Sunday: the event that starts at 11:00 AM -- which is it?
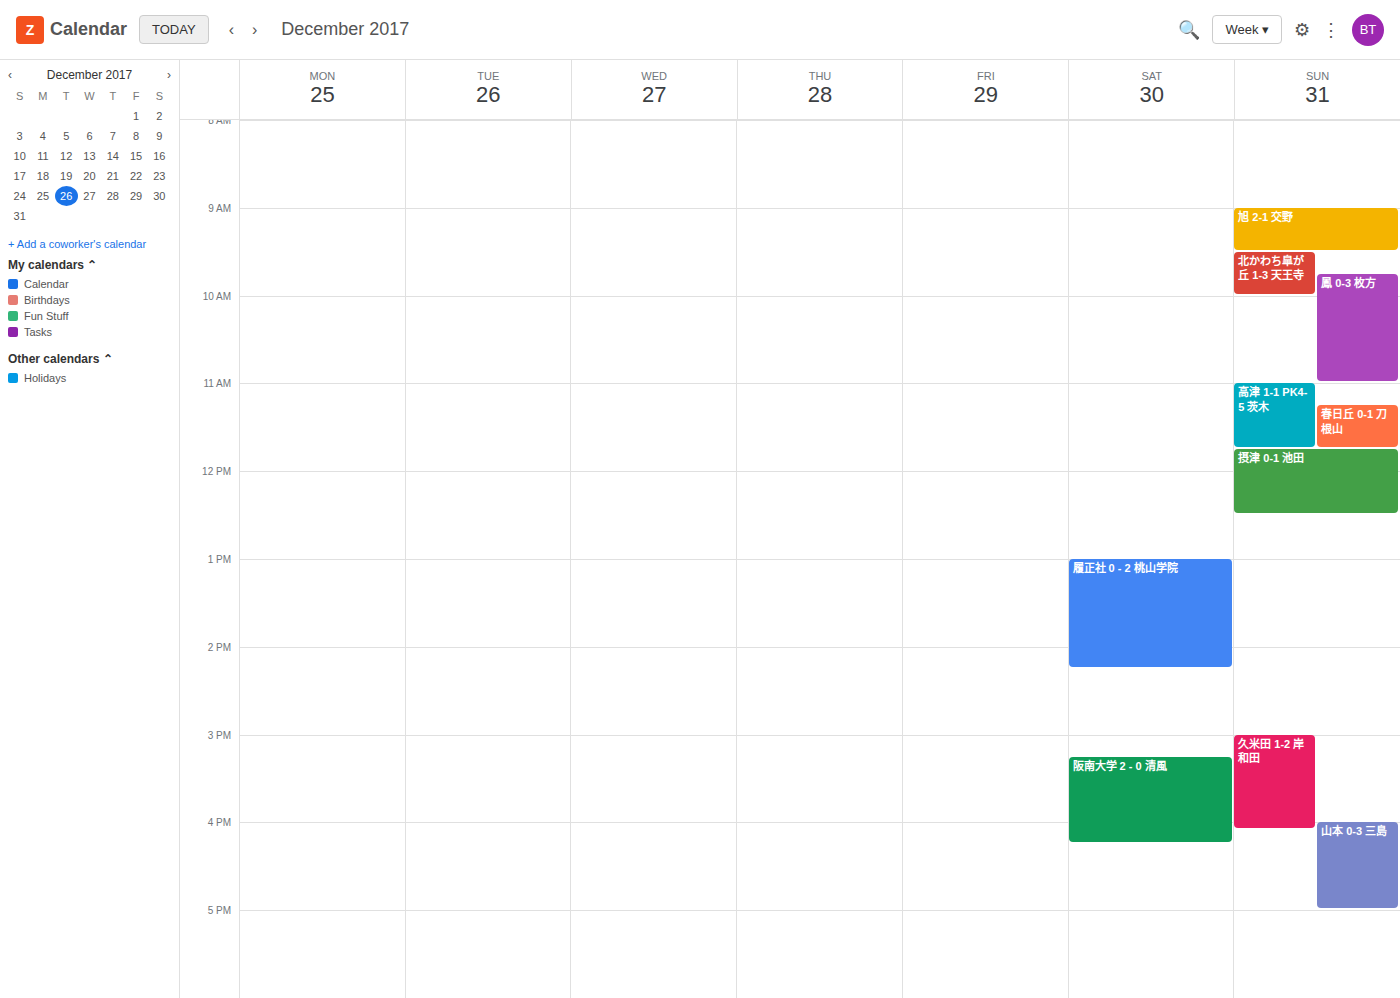
"高津 1-1 PK4-5 茨木"